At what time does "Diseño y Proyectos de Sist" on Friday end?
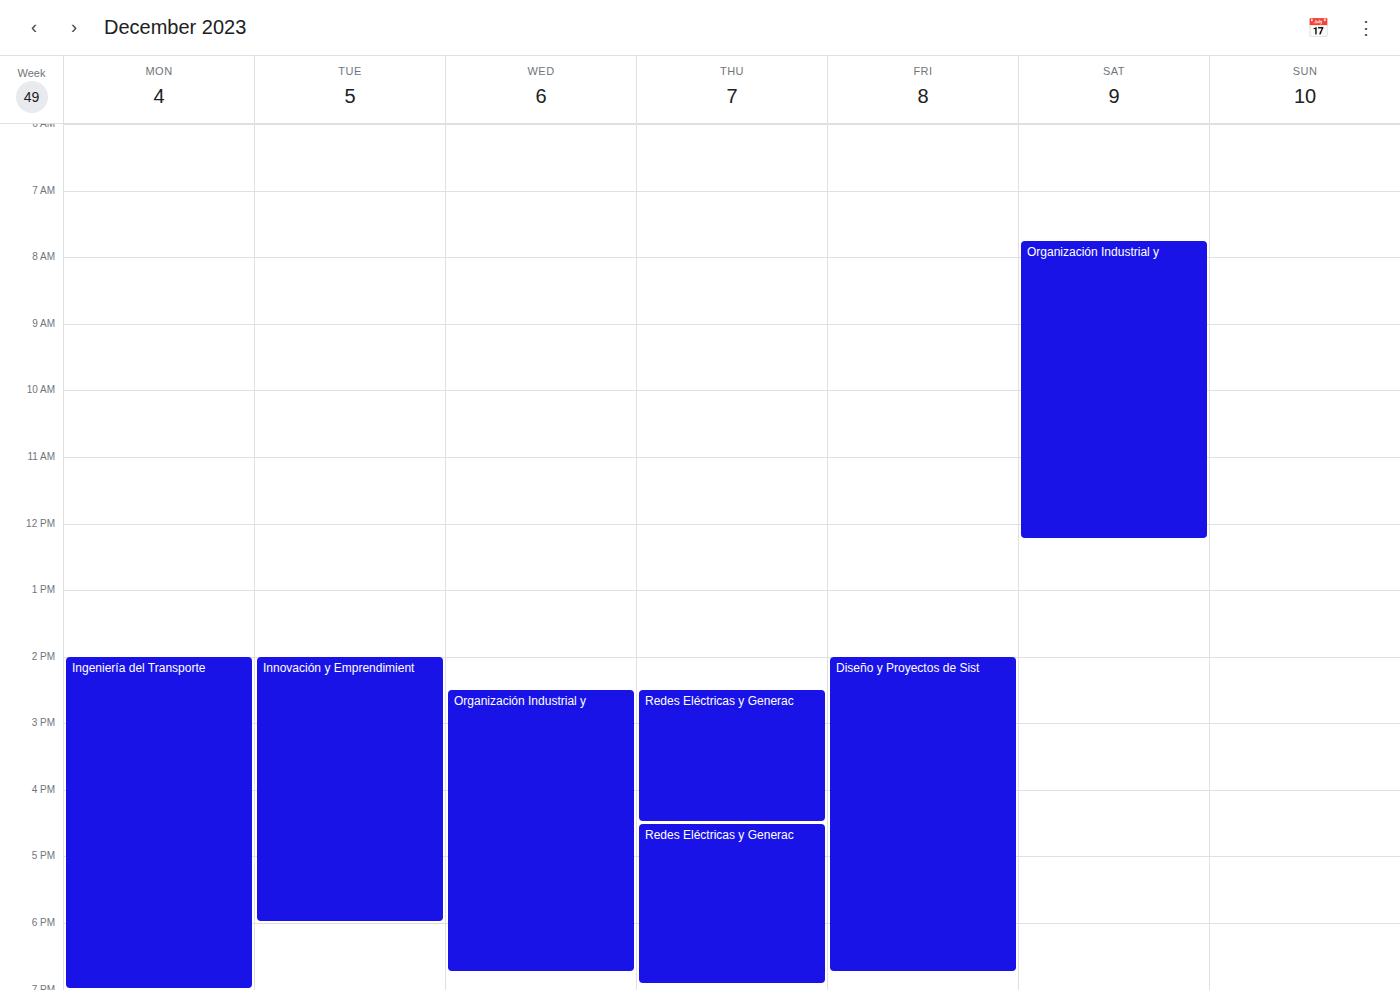
6:45 PM